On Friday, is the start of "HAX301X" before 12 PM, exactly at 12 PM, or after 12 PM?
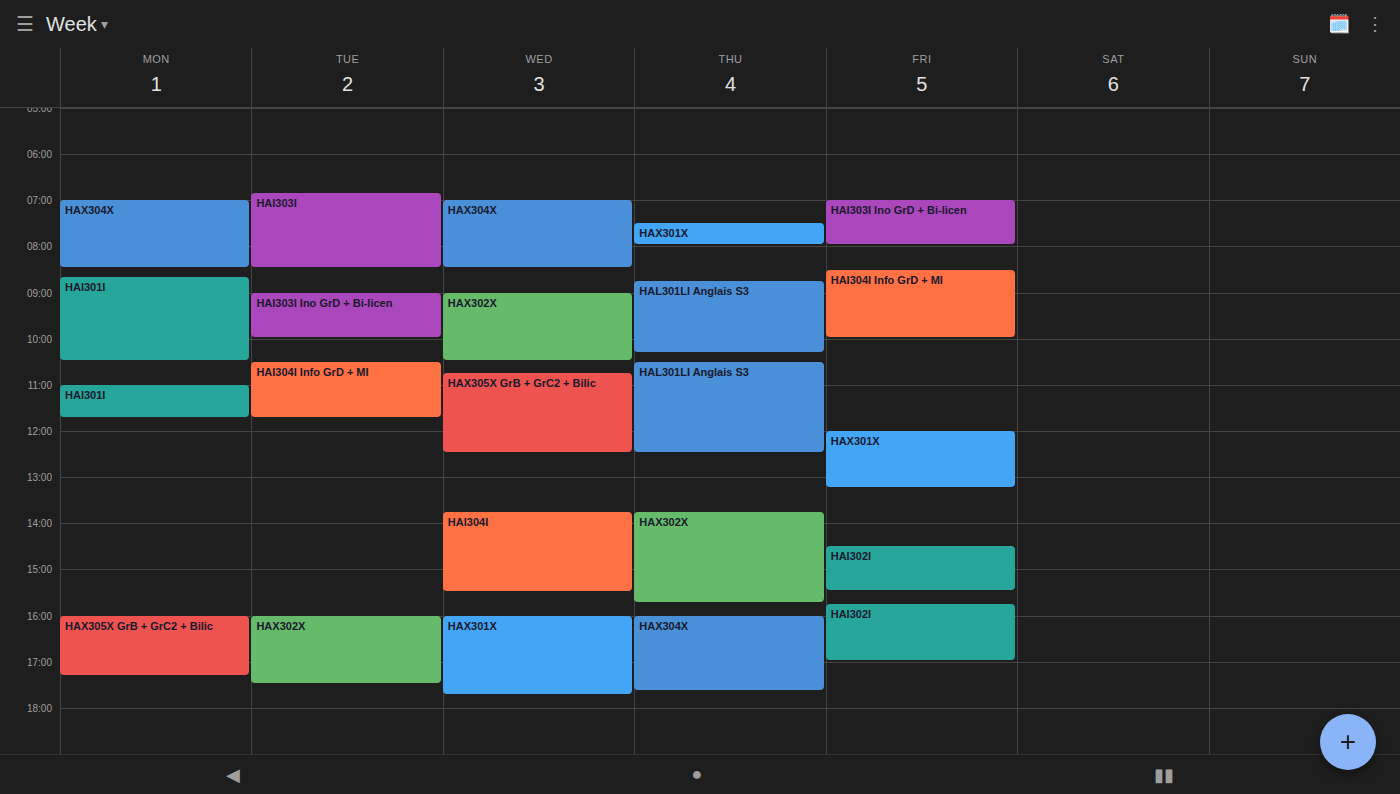
12:00 PM -- exactly at 12 PM, on the 12 PM line.